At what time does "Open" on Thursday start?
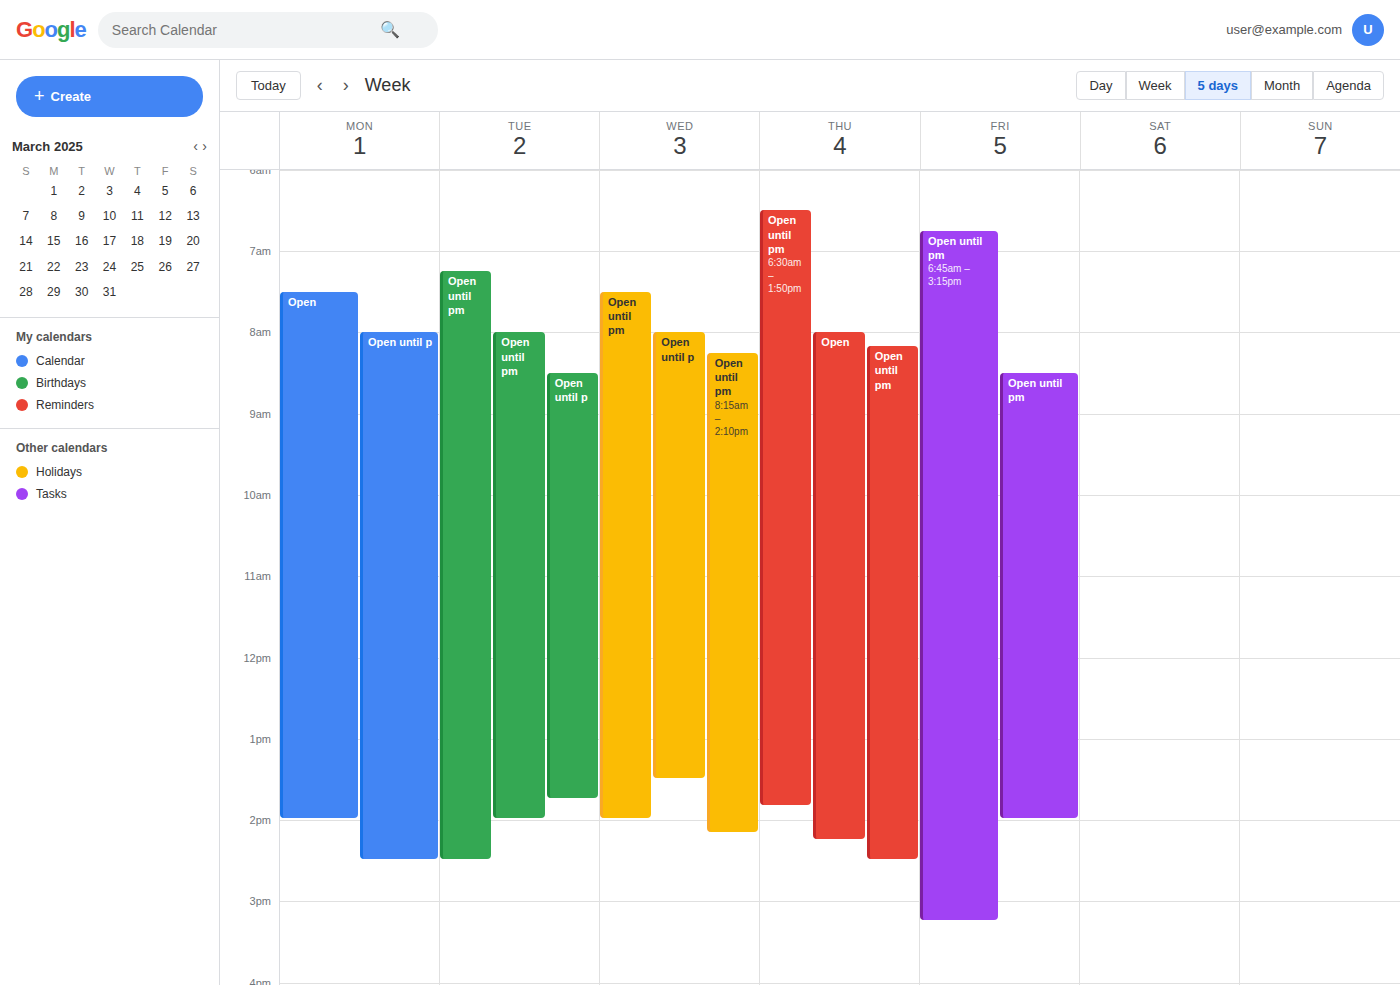
08:00